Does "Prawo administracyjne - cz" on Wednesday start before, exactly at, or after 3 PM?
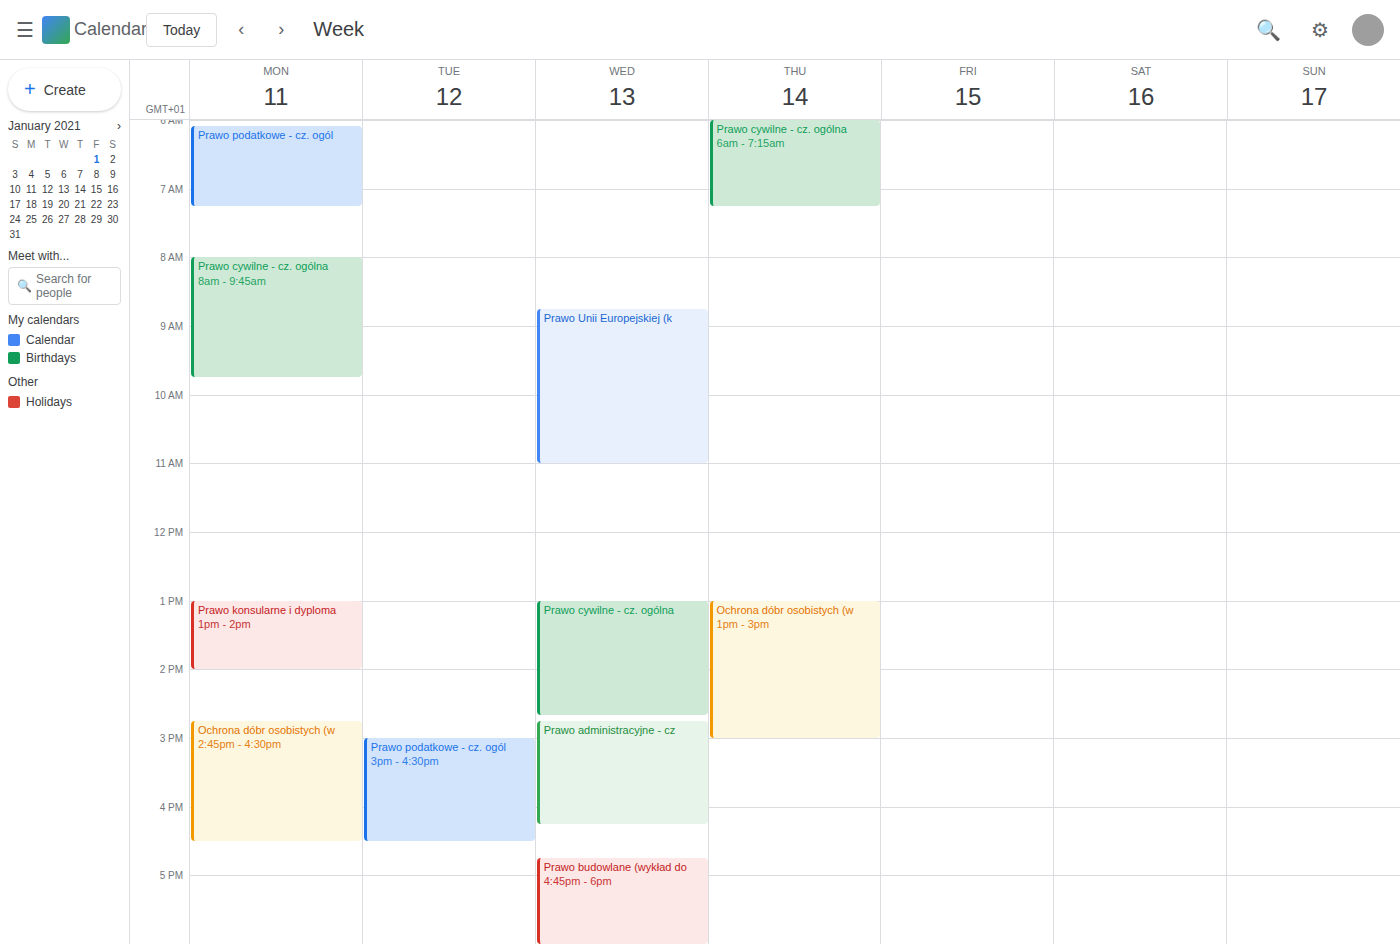
2:45 PM -- before 3 PM, 15 minutes above the 3 PM line.